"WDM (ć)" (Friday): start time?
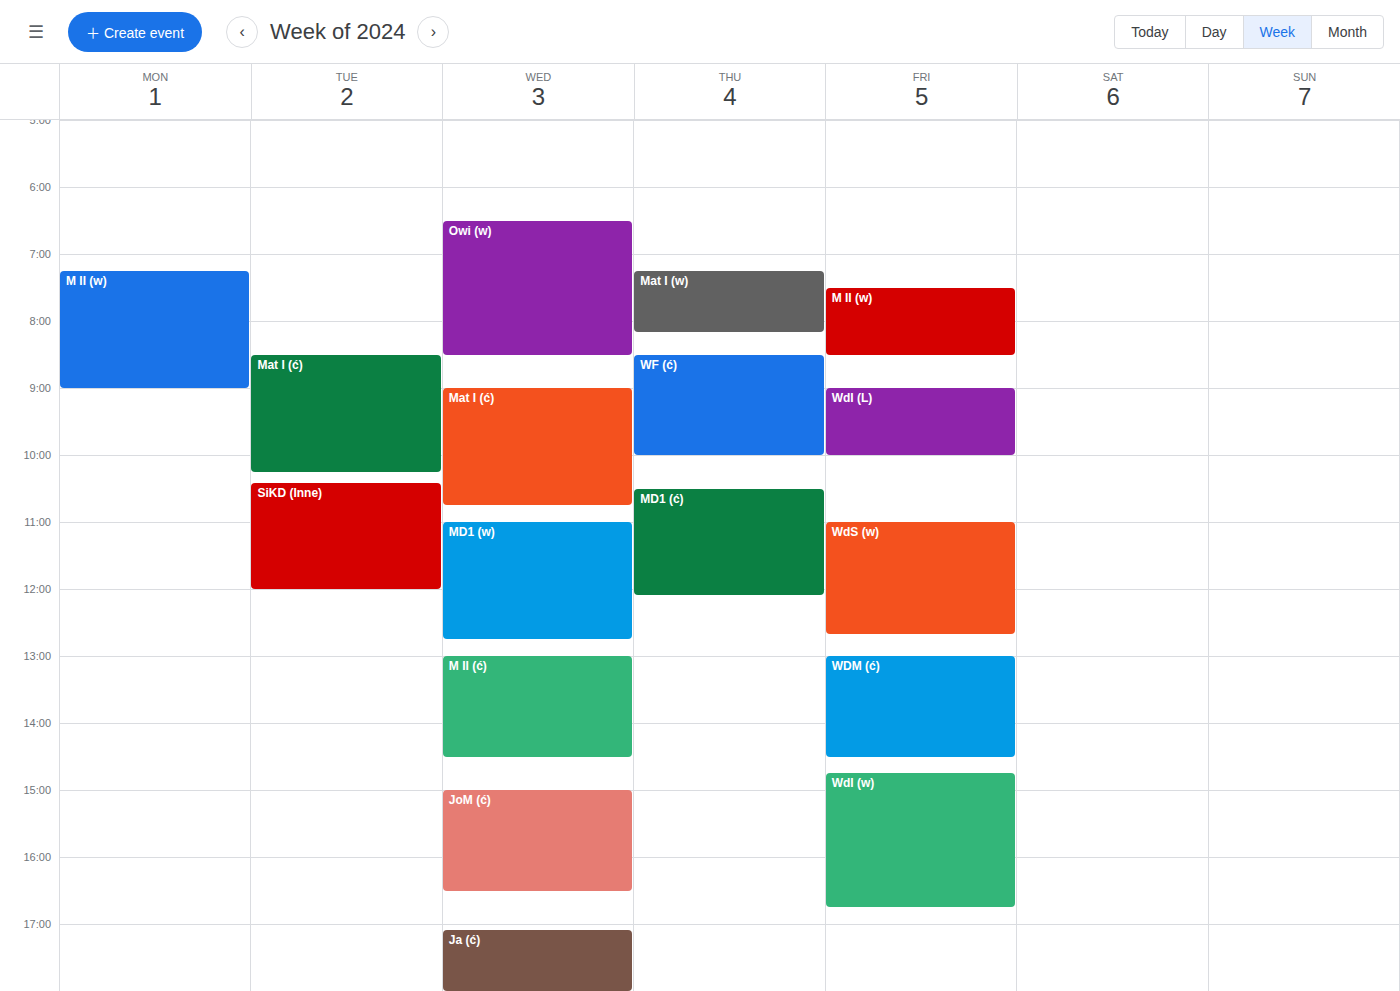
1:00 PM